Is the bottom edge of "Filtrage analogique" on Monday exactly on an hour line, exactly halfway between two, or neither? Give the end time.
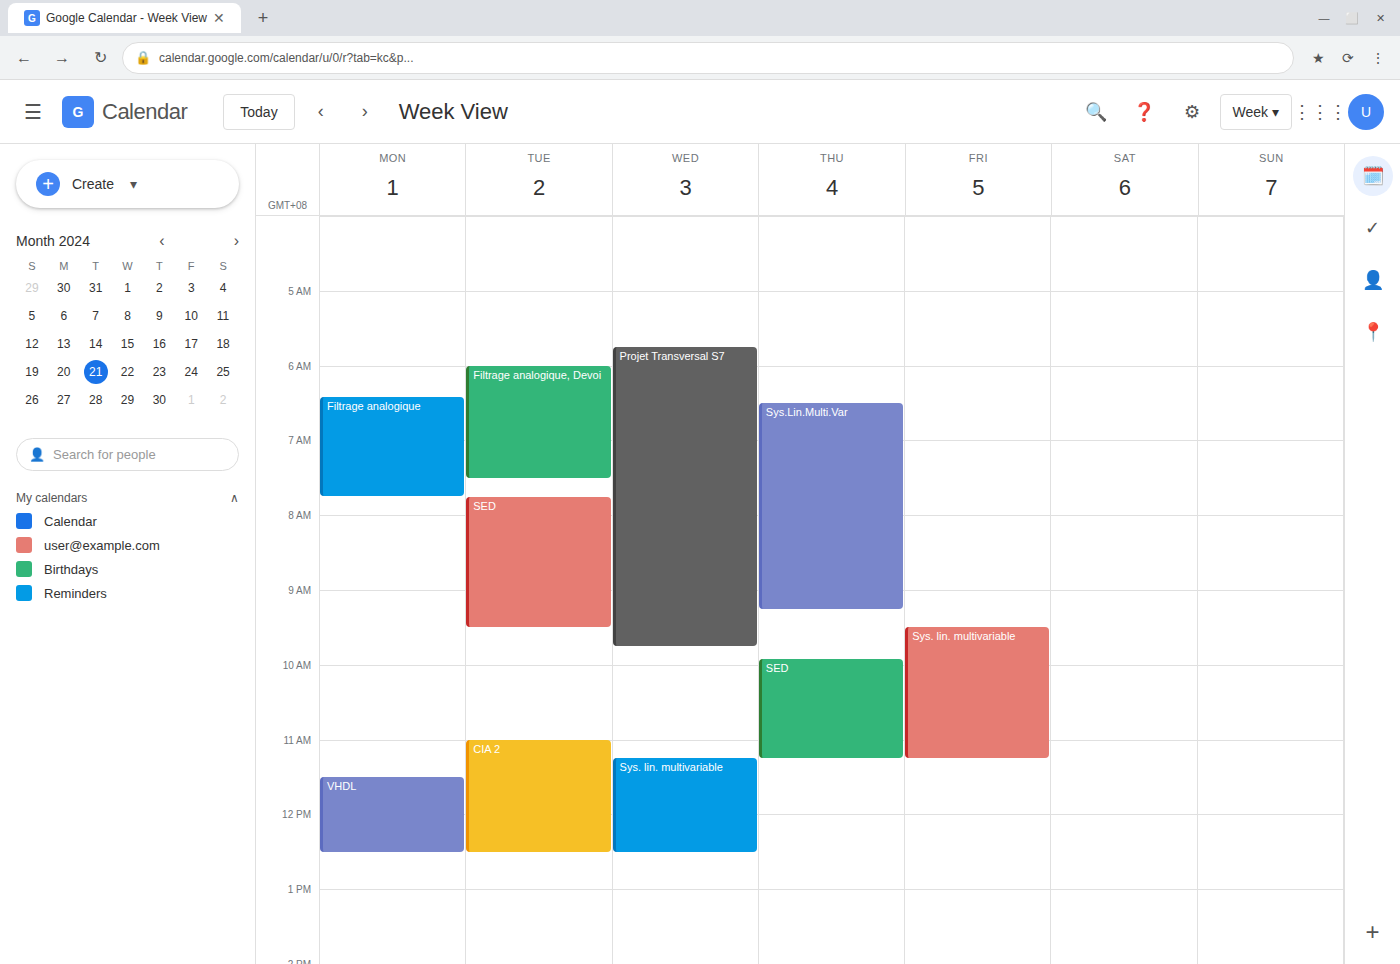
7:45 AM -- neither: three quarters of the way from the 7 AM line to the 8 AM line.